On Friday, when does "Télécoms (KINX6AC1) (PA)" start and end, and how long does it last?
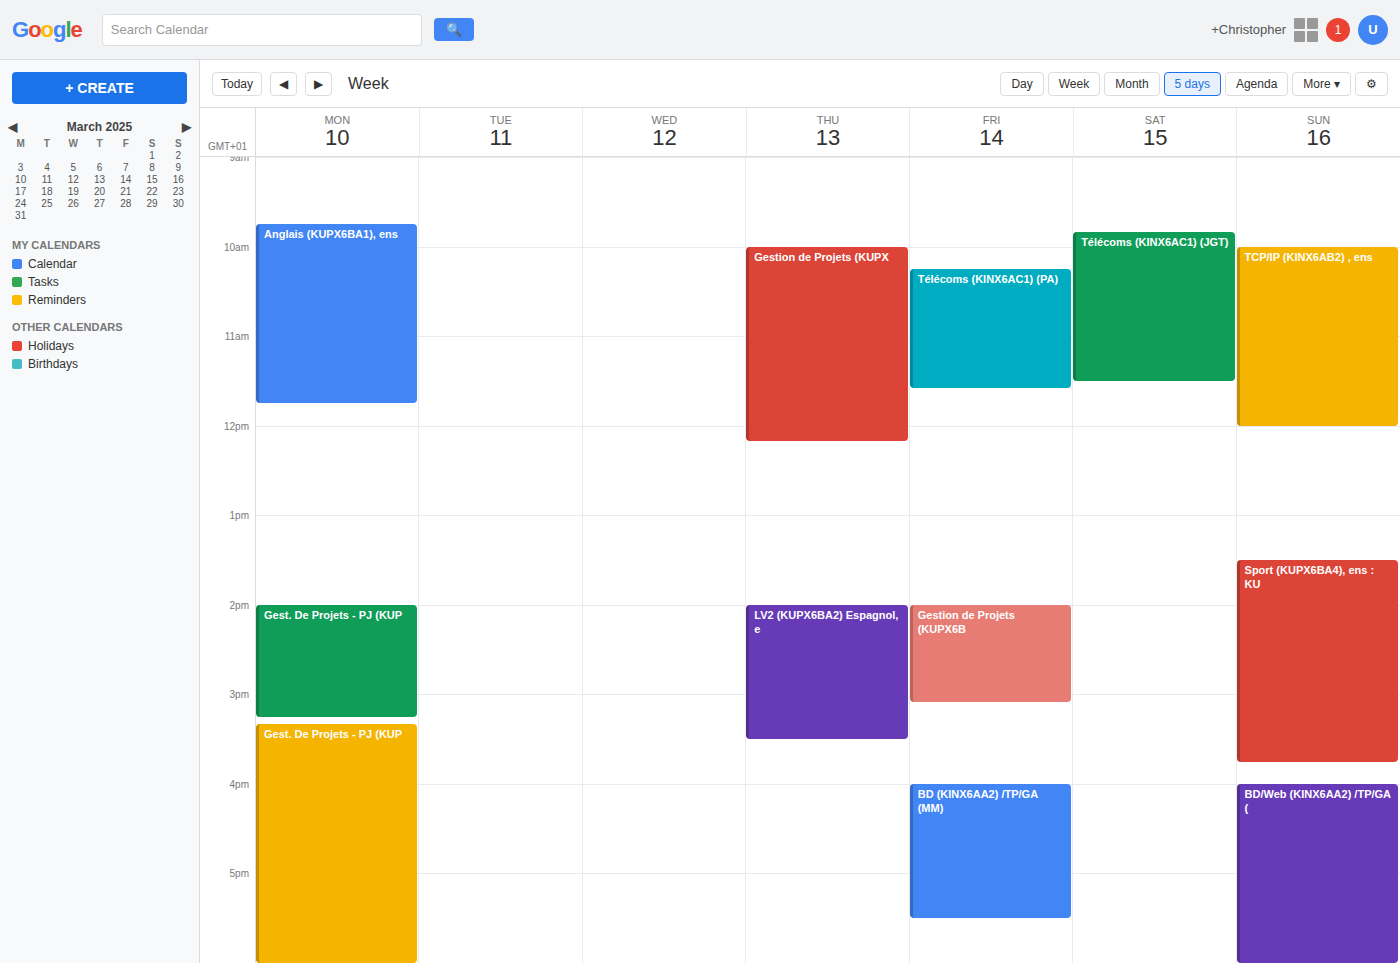
10:15 AM to 11:35 AM, 1 hour 20 minutes